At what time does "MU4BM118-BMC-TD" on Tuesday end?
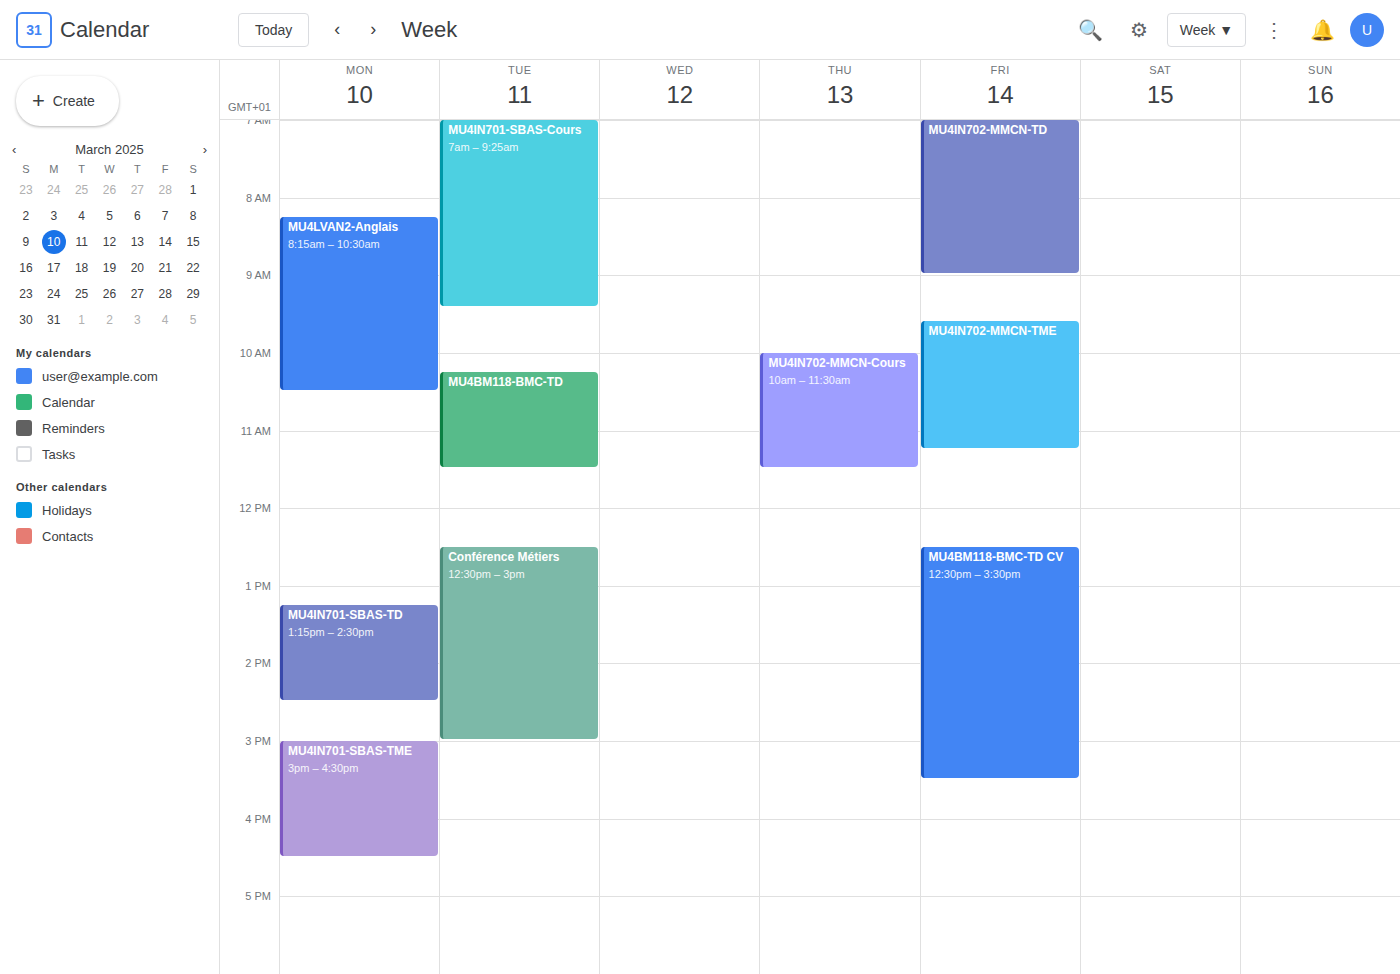
11:30